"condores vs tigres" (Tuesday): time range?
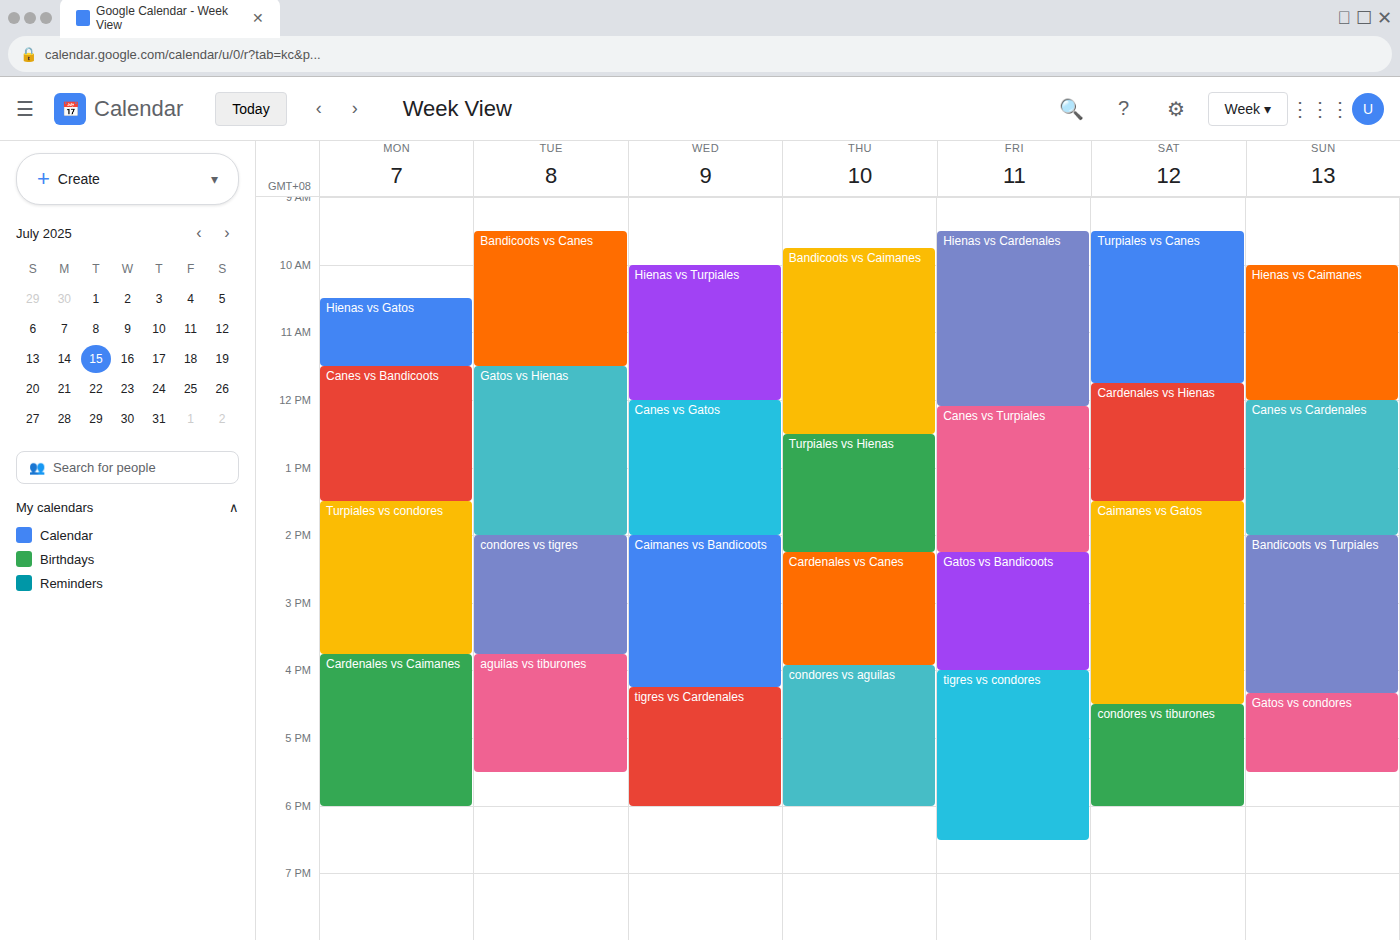
2:00 PM to 3:45 PM